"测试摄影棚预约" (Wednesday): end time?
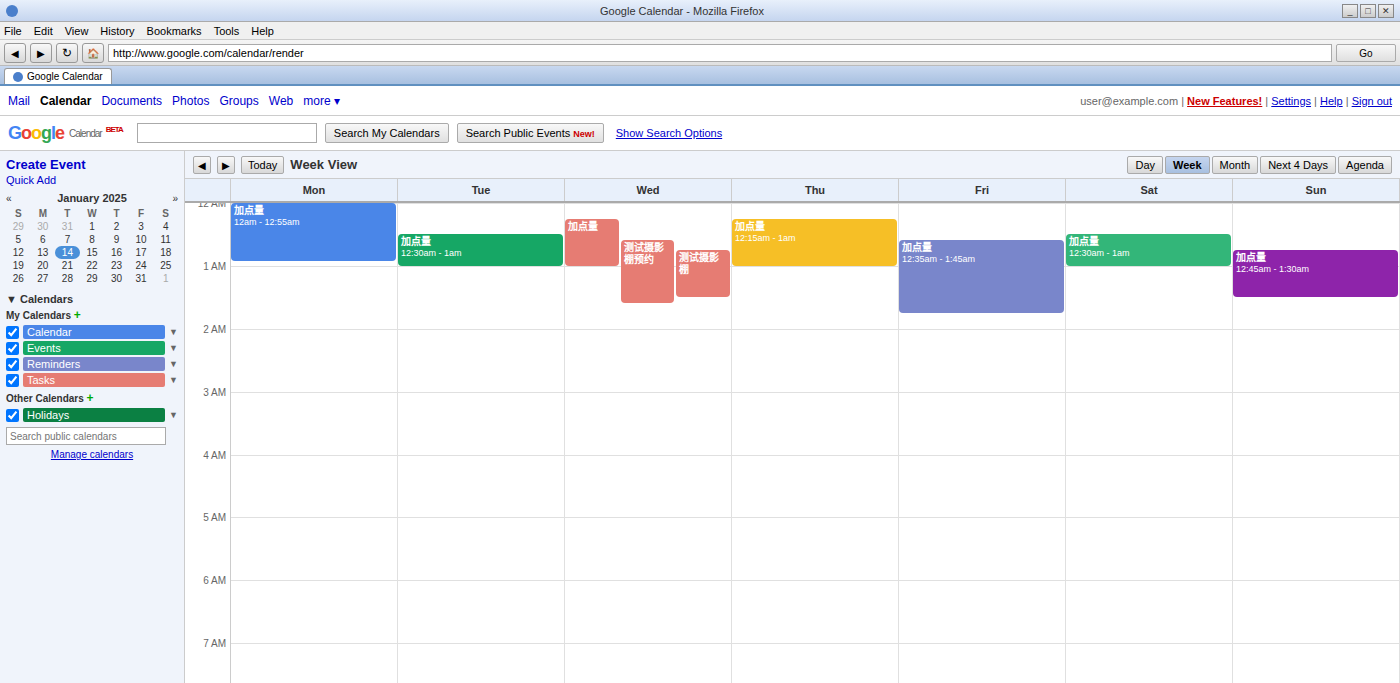
1:35 AM